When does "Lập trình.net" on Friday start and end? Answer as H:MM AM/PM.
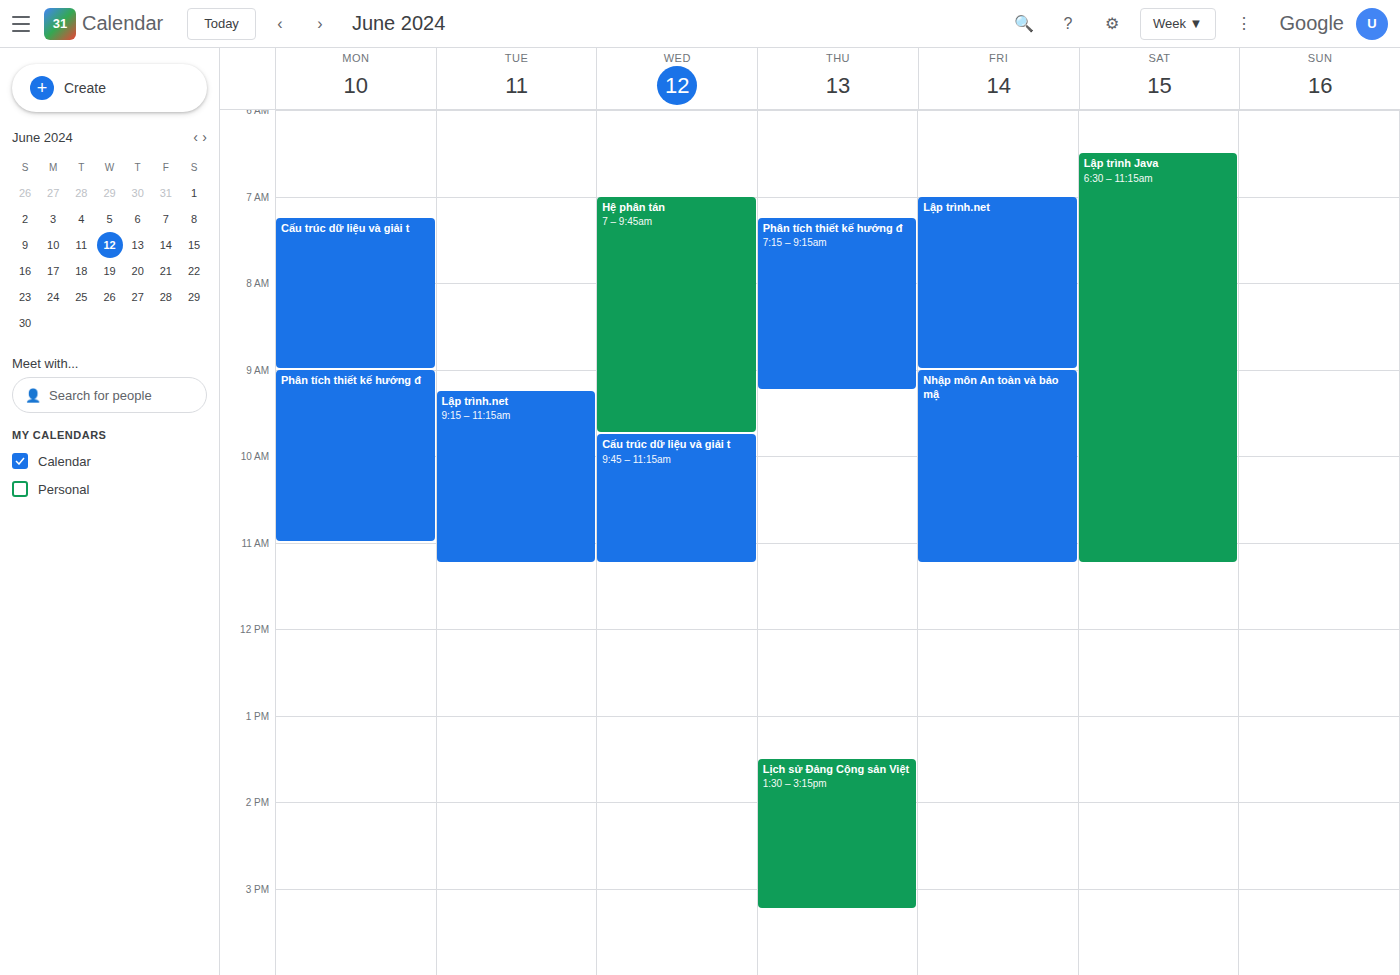
7:00 AM to 9:00 AM